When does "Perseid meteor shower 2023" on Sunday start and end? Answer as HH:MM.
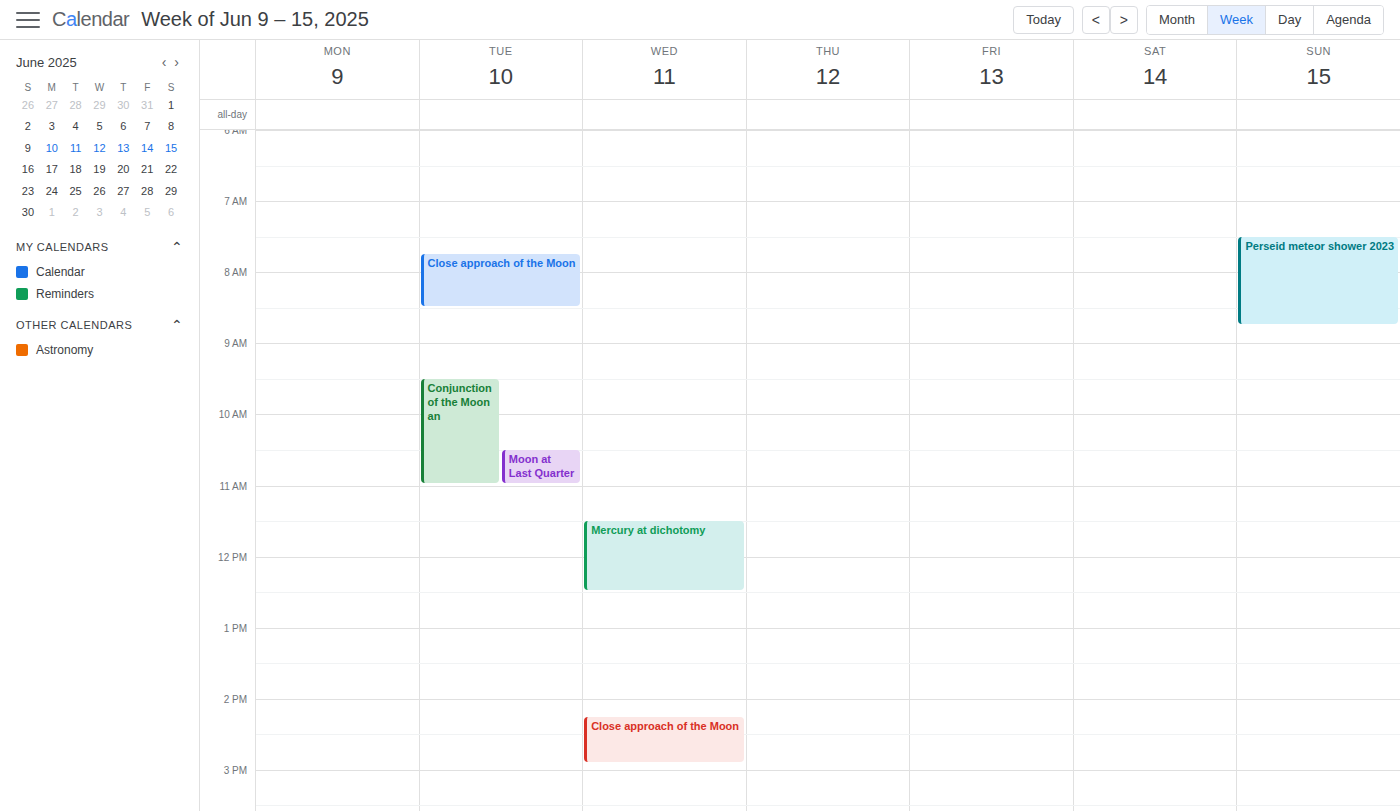
07:30 to 08:45